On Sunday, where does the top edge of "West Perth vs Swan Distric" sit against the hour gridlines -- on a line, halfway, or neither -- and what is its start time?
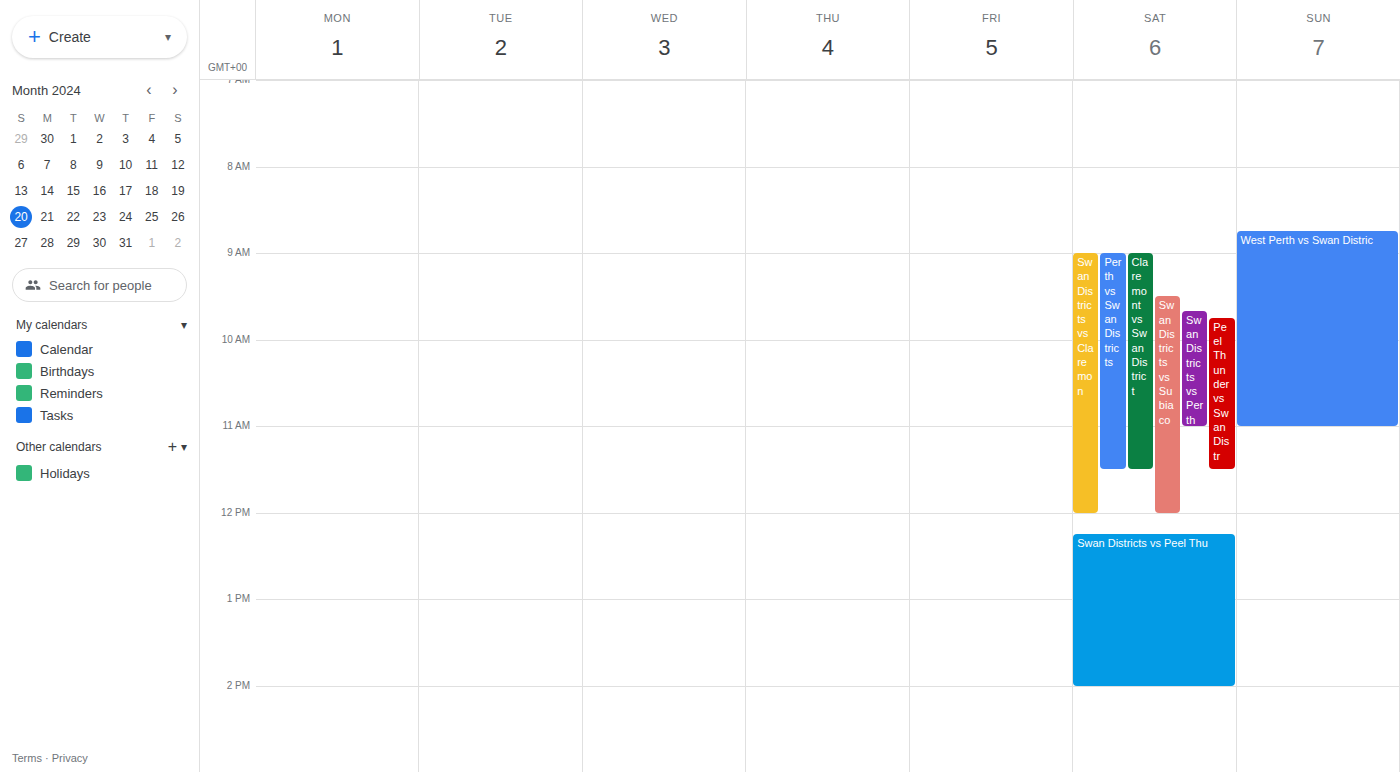
8:45 AM -- neither: three quarters of the way from the 8 AM line to the 9 AM line.